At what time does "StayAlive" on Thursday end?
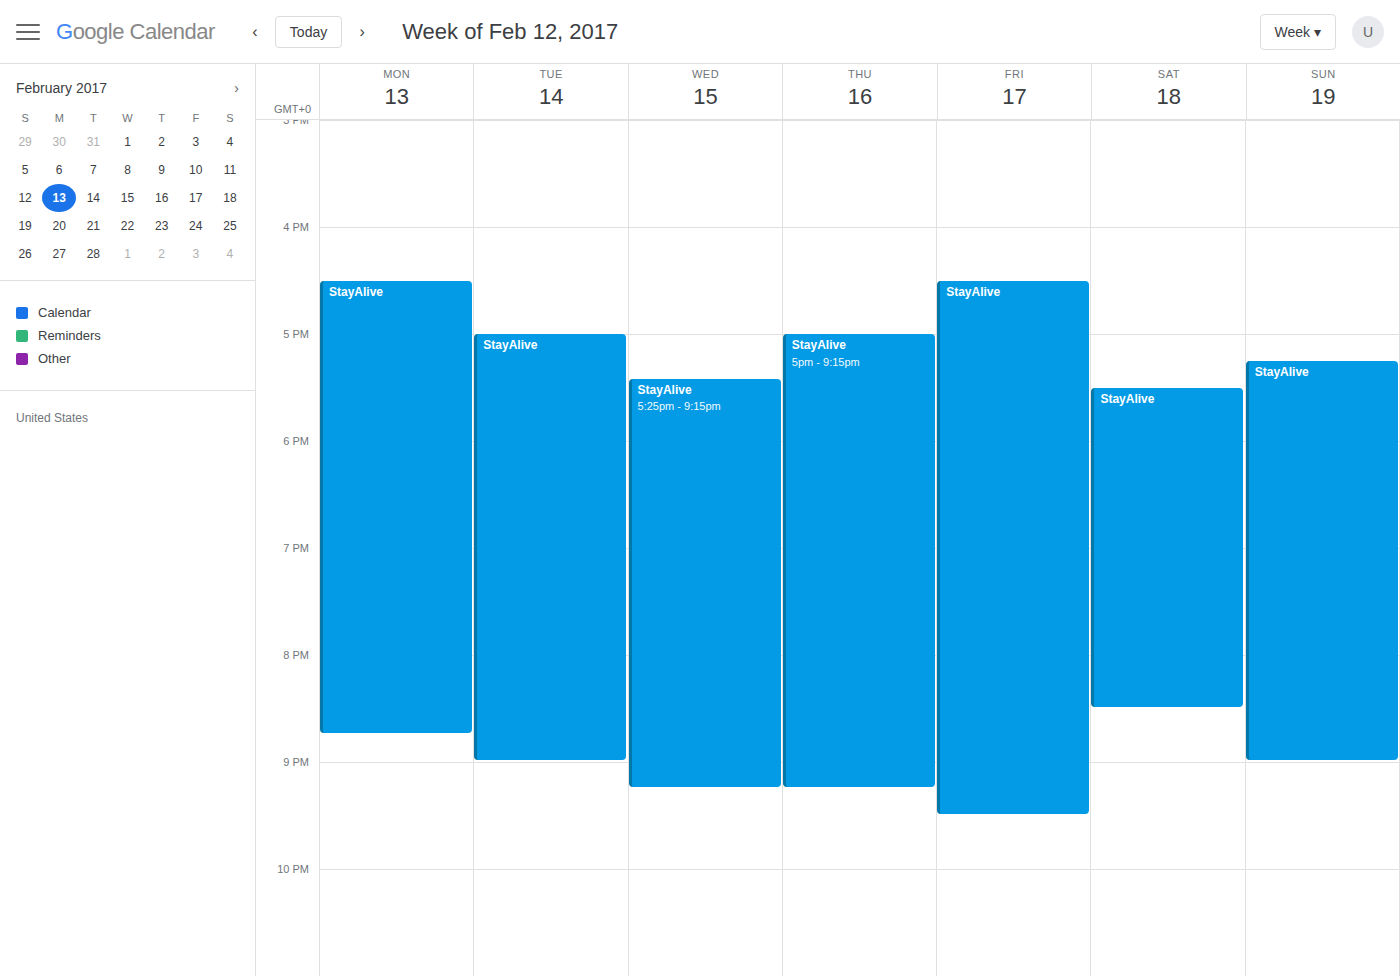
9:15 PM